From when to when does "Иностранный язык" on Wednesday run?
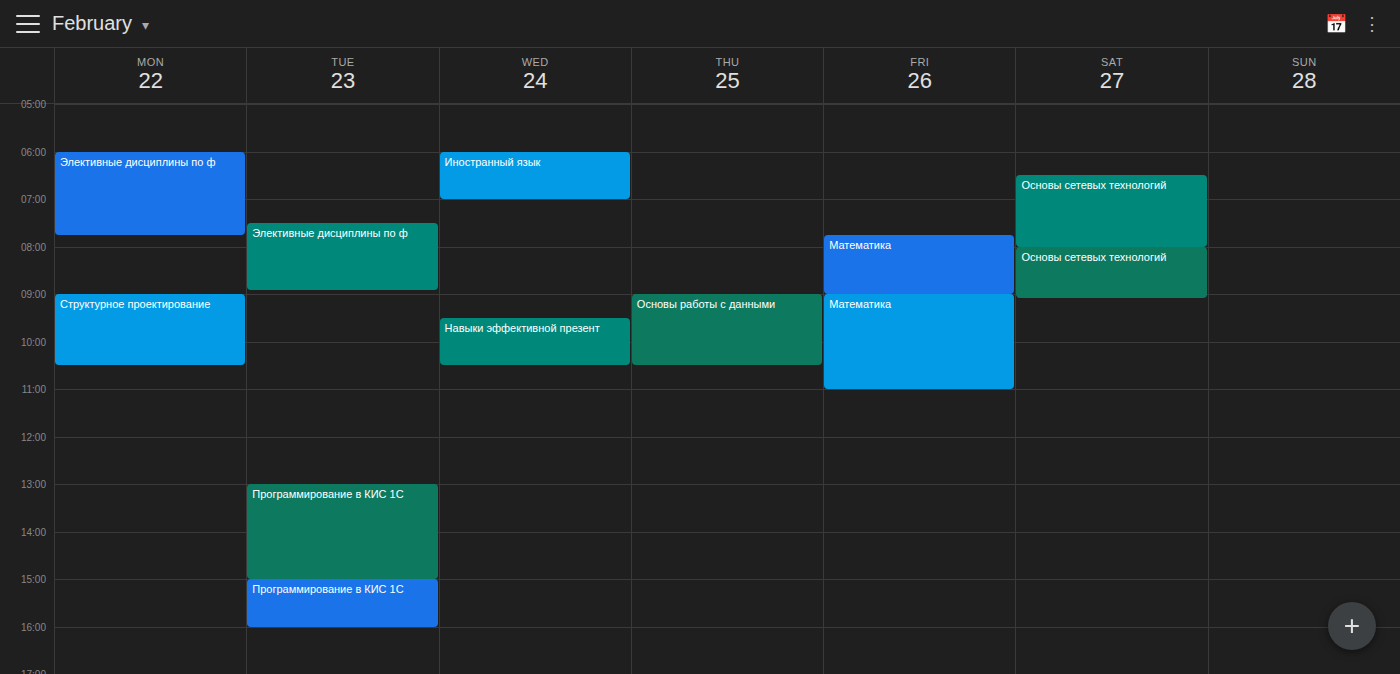
6:00 AM to 7:00 AM